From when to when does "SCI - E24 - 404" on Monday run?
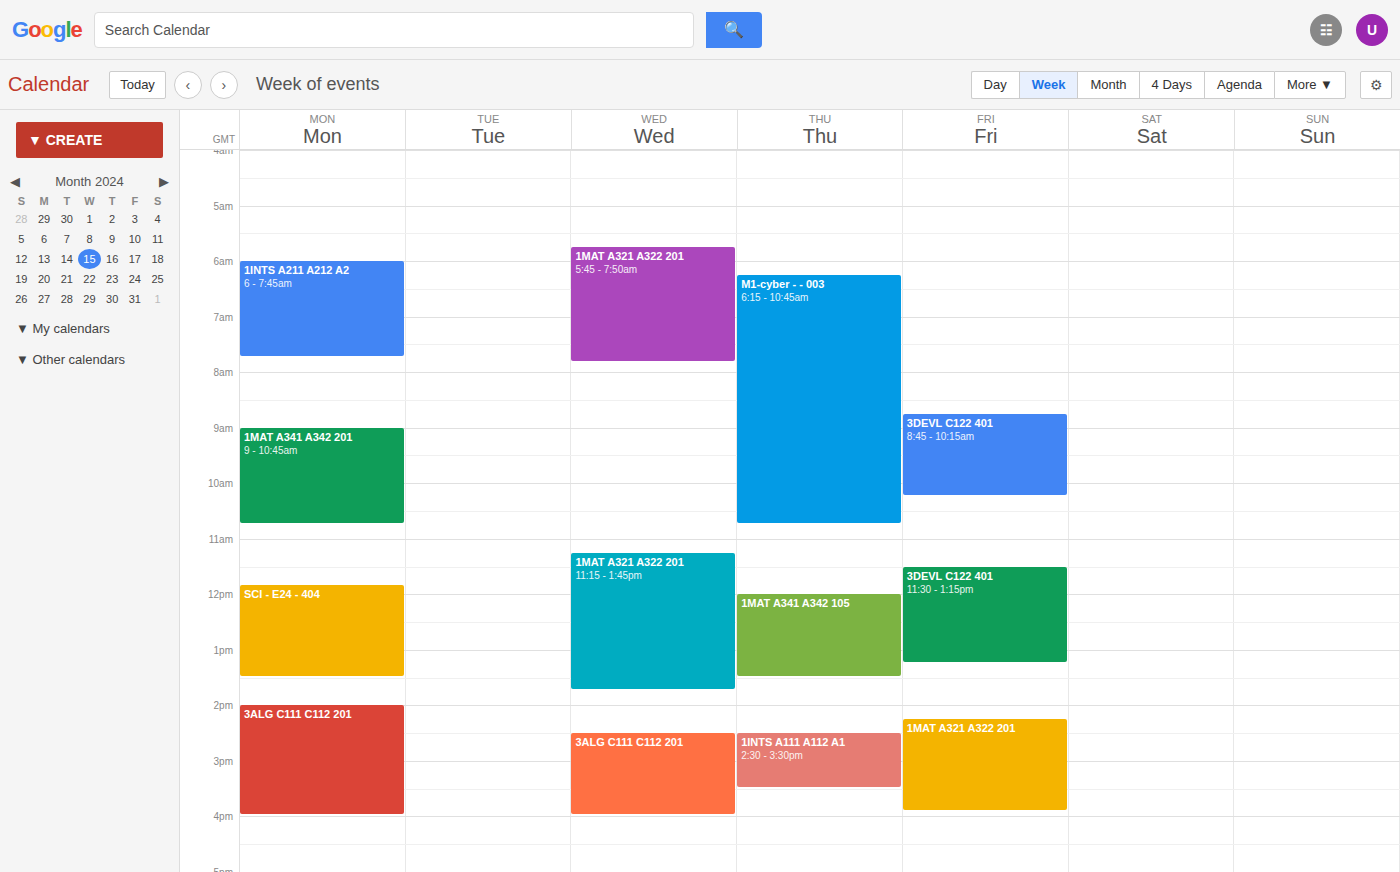
11:50 AM to 1:30 PM